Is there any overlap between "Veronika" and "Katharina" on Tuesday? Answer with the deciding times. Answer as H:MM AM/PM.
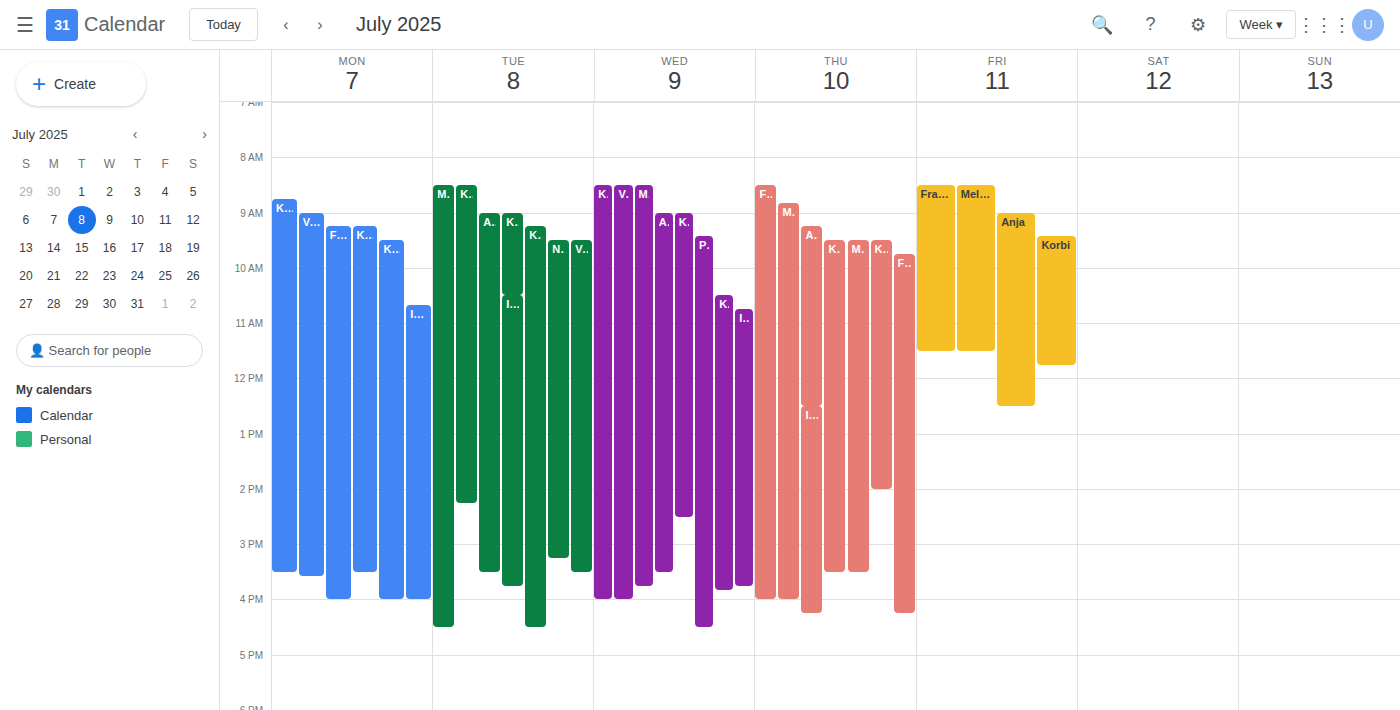
"Veronika" runs 9:30 AM to 3:30 PM, inside "Katharina" -- they overlap.